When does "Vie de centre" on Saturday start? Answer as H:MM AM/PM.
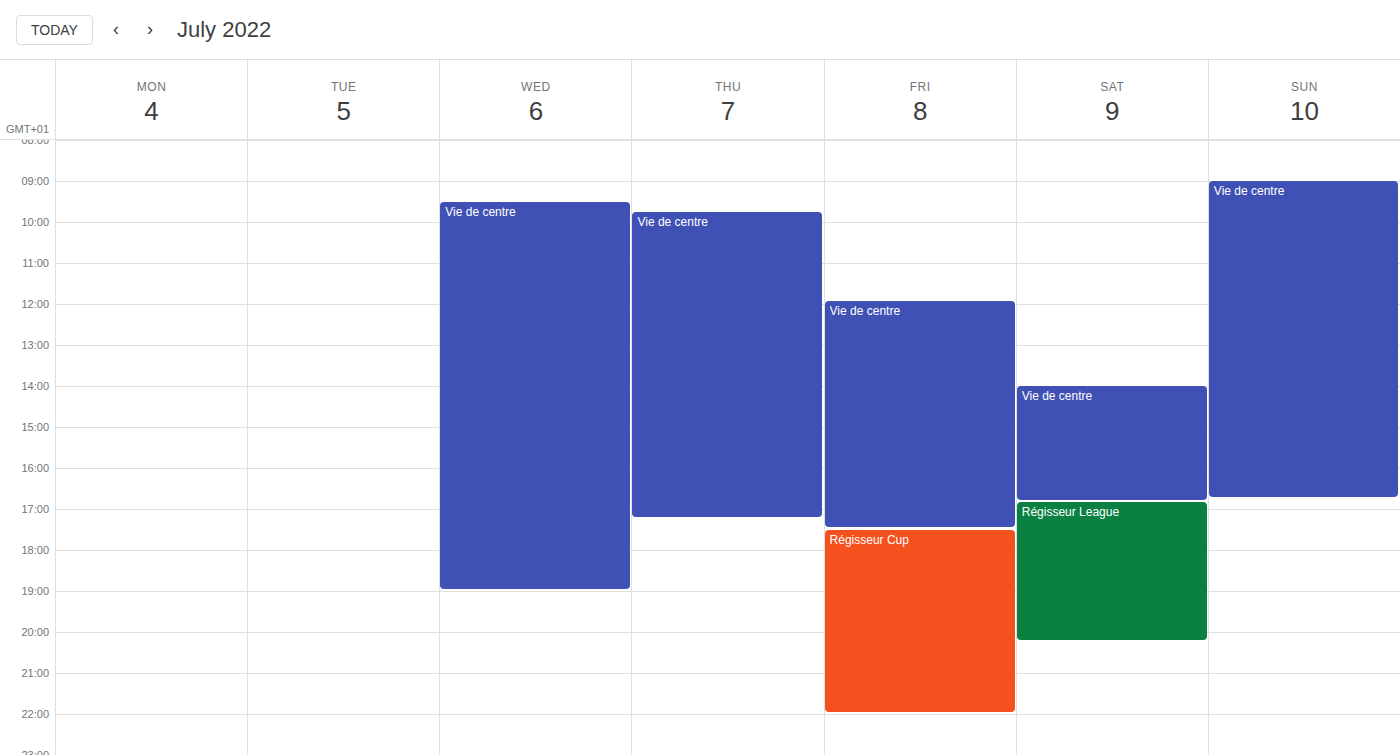
2:00 PM